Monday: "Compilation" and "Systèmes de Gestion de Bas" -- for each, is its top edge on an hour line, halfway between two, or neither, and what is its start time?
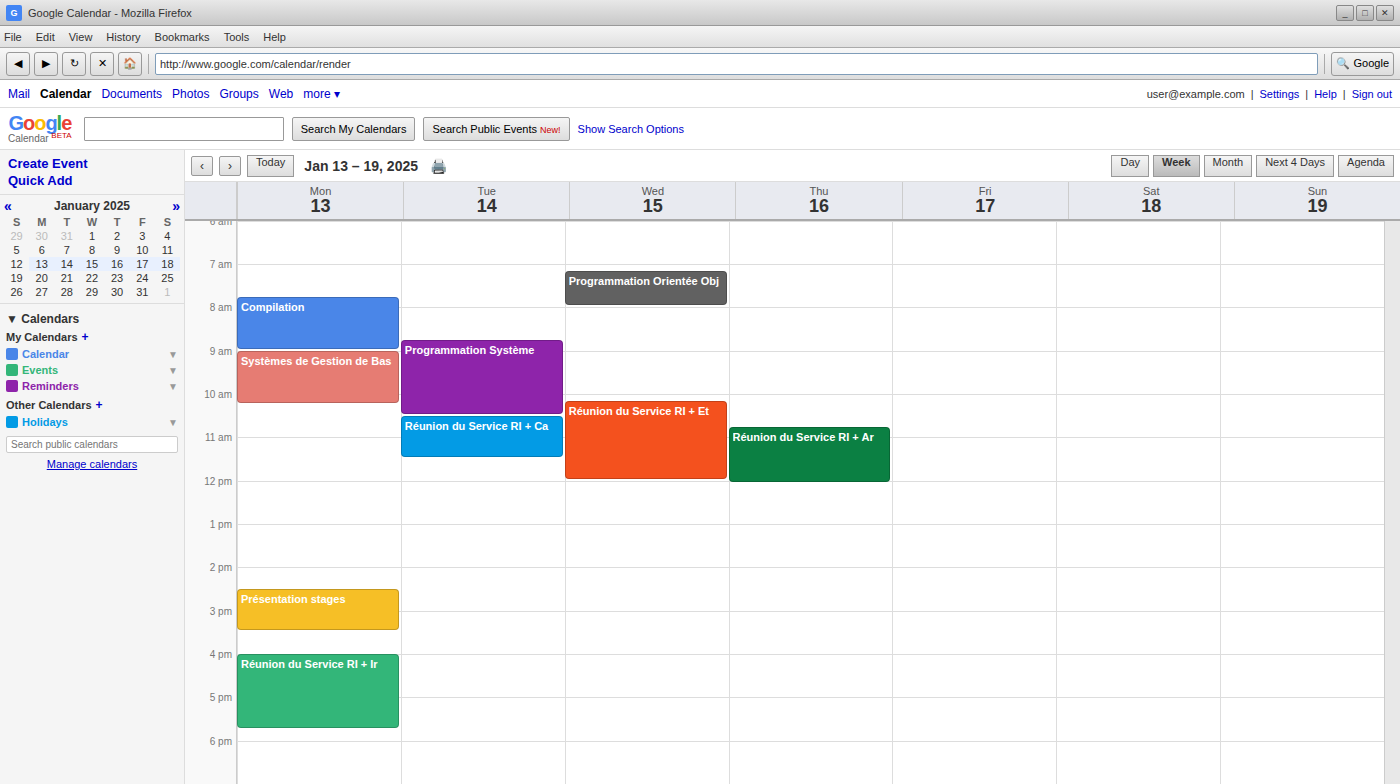
"Compilation": 7:45 AM, neither: three quarters of the way from the 7 AM line to the 8 AM line. "Systèmes de Gestion de Bas": 9:00 AM, exactly on the 9 AM line.